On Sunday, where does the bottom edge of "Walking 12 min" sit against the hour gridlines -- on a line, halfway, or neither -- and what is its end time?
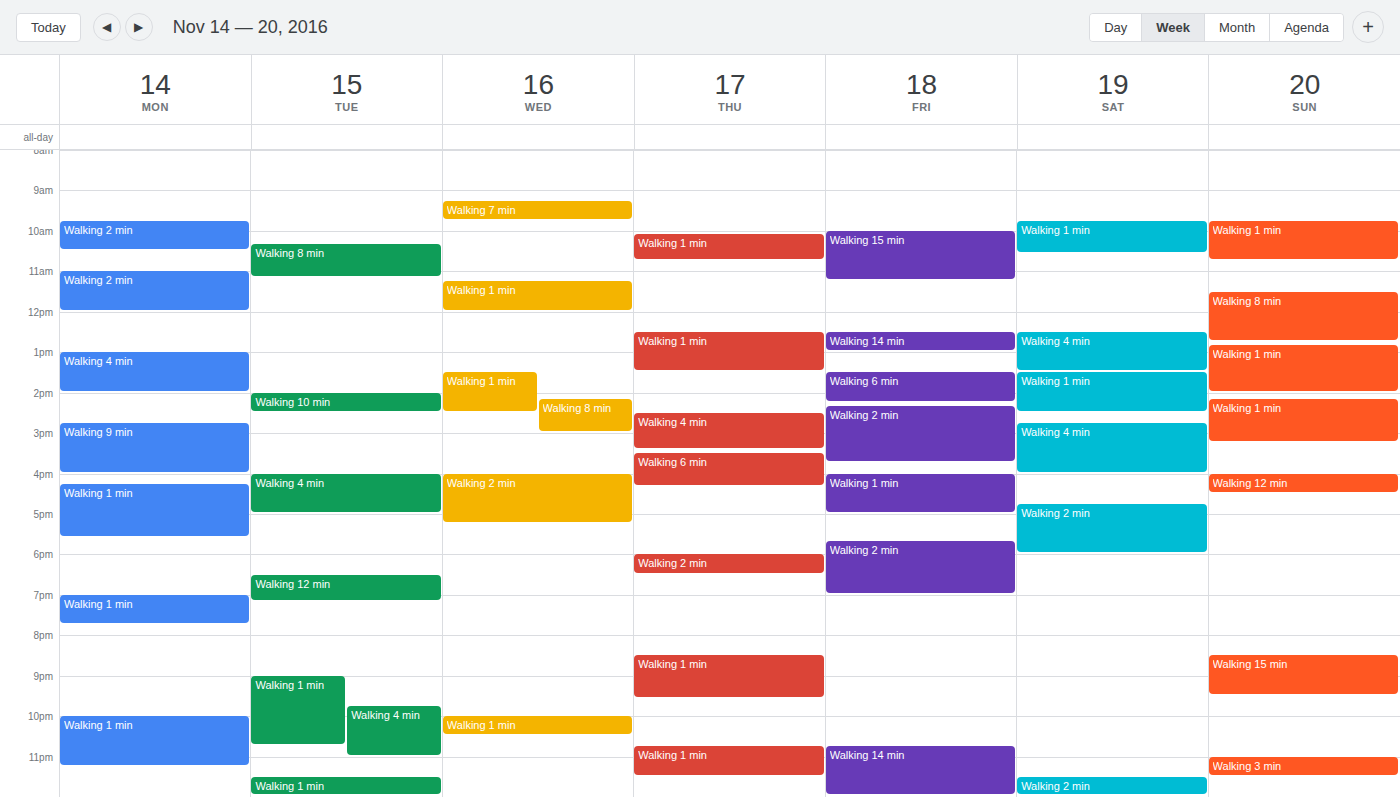
4:30 PM -- halfway between the 4 PM and 5 PM lines.